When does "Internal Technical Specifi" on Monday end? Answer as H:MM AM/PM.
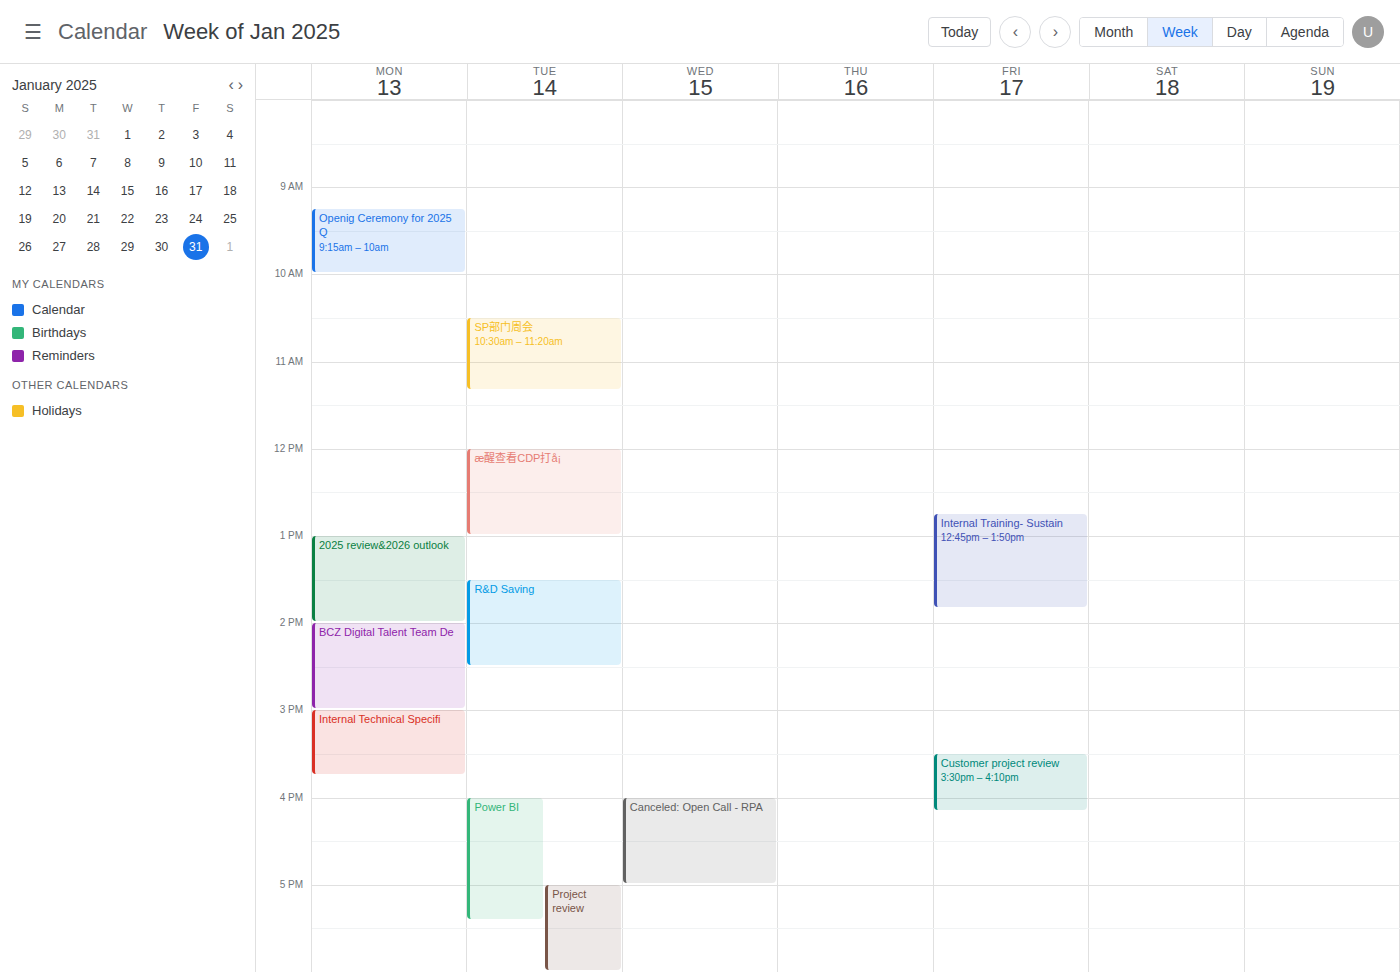
3:45 PM